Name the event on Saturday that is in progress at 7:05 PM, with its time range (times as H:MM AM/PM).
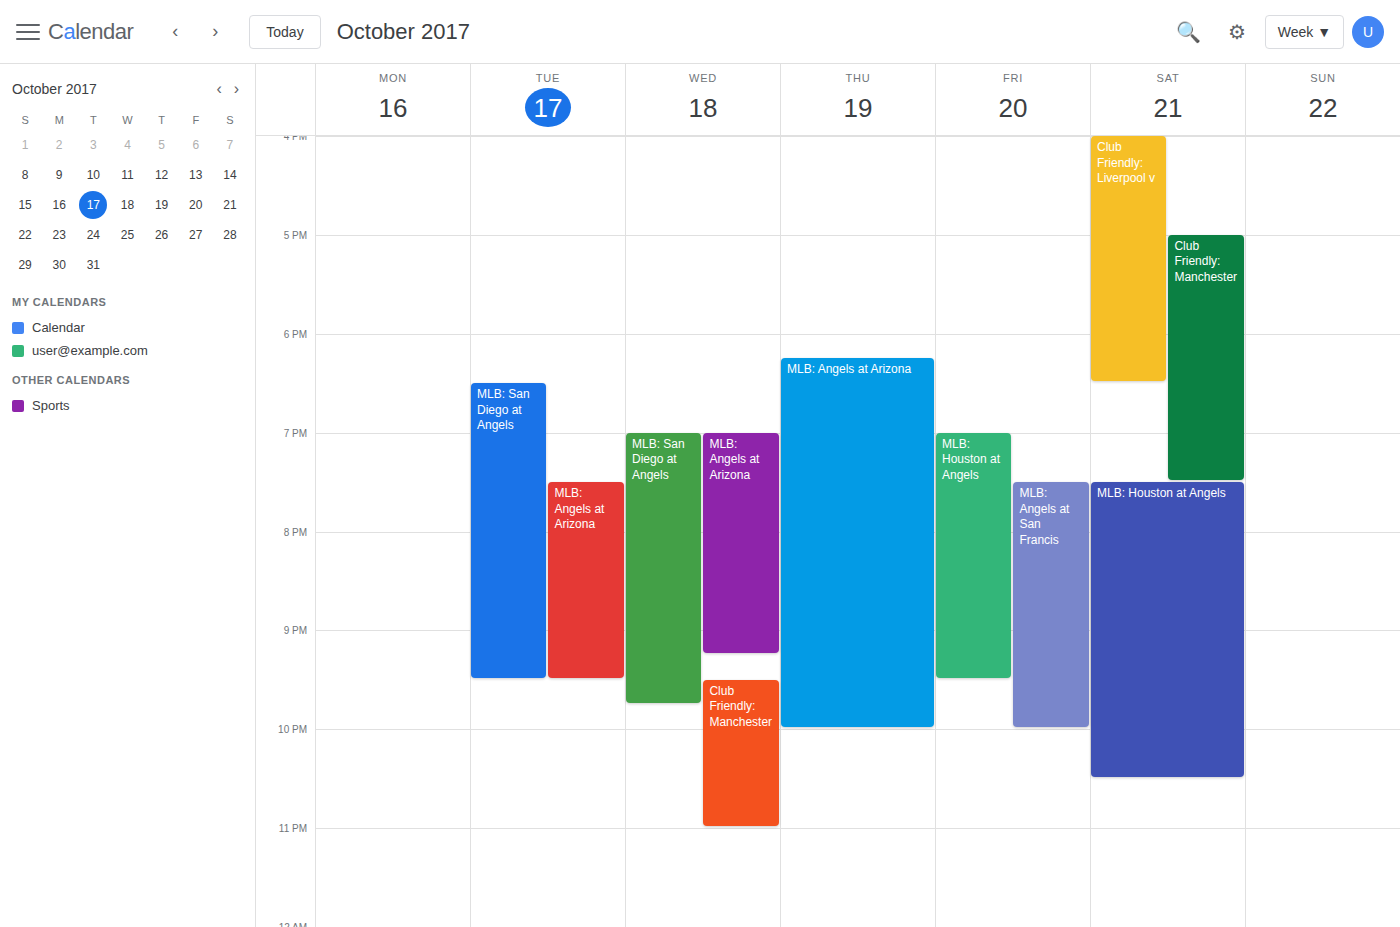
"Club Friendly: Manchester", 5:00 PM to 7:30 PM